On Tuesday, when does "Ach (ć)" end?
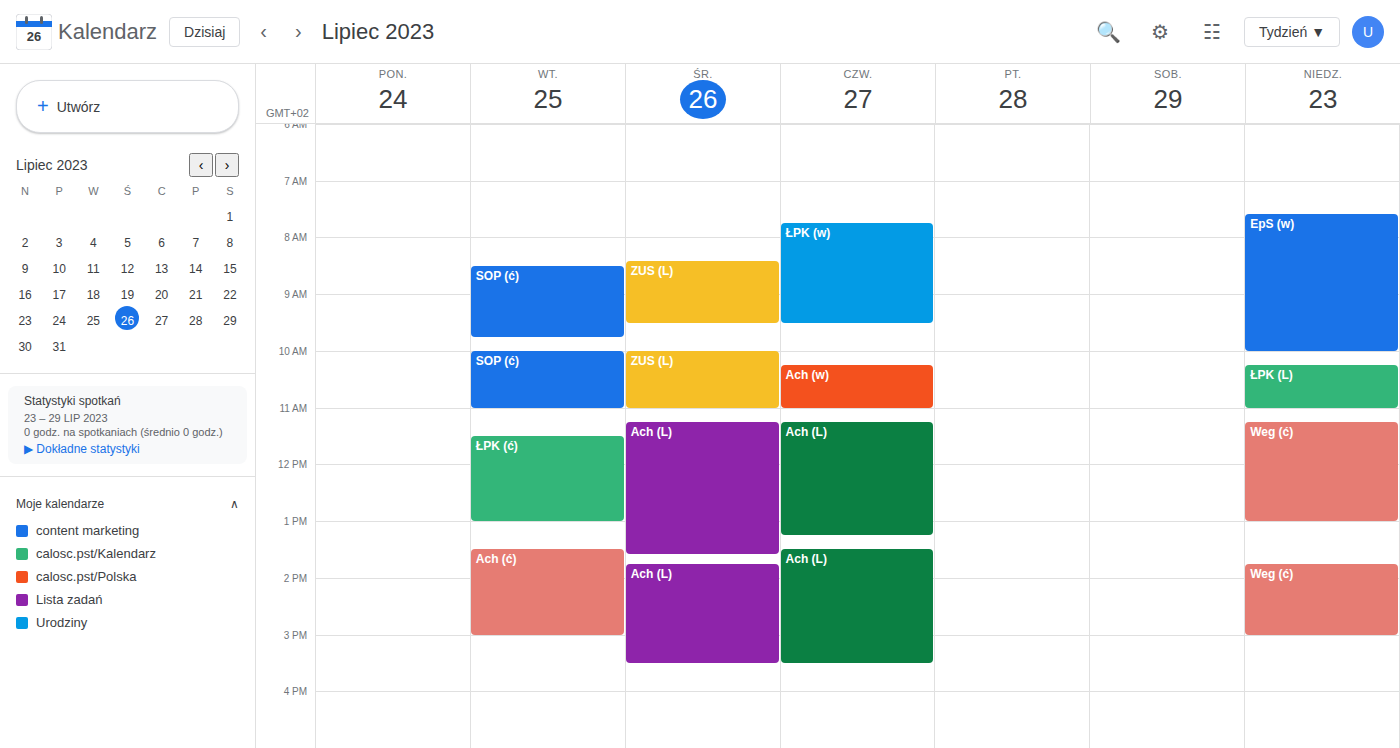
3:00 PM